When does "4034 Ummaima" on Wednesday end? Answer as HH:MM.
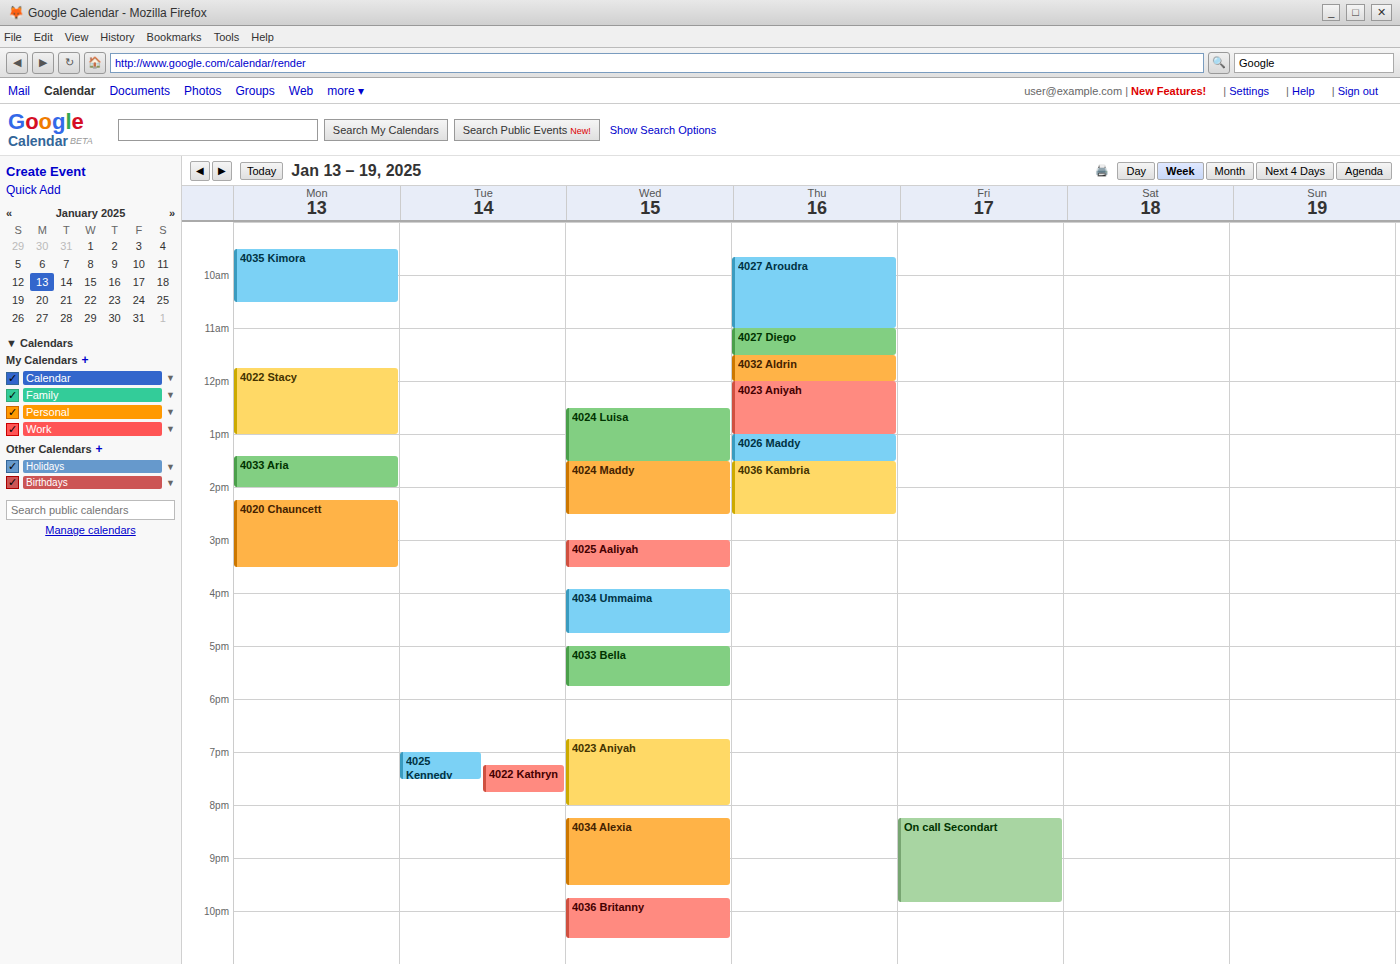
16:45